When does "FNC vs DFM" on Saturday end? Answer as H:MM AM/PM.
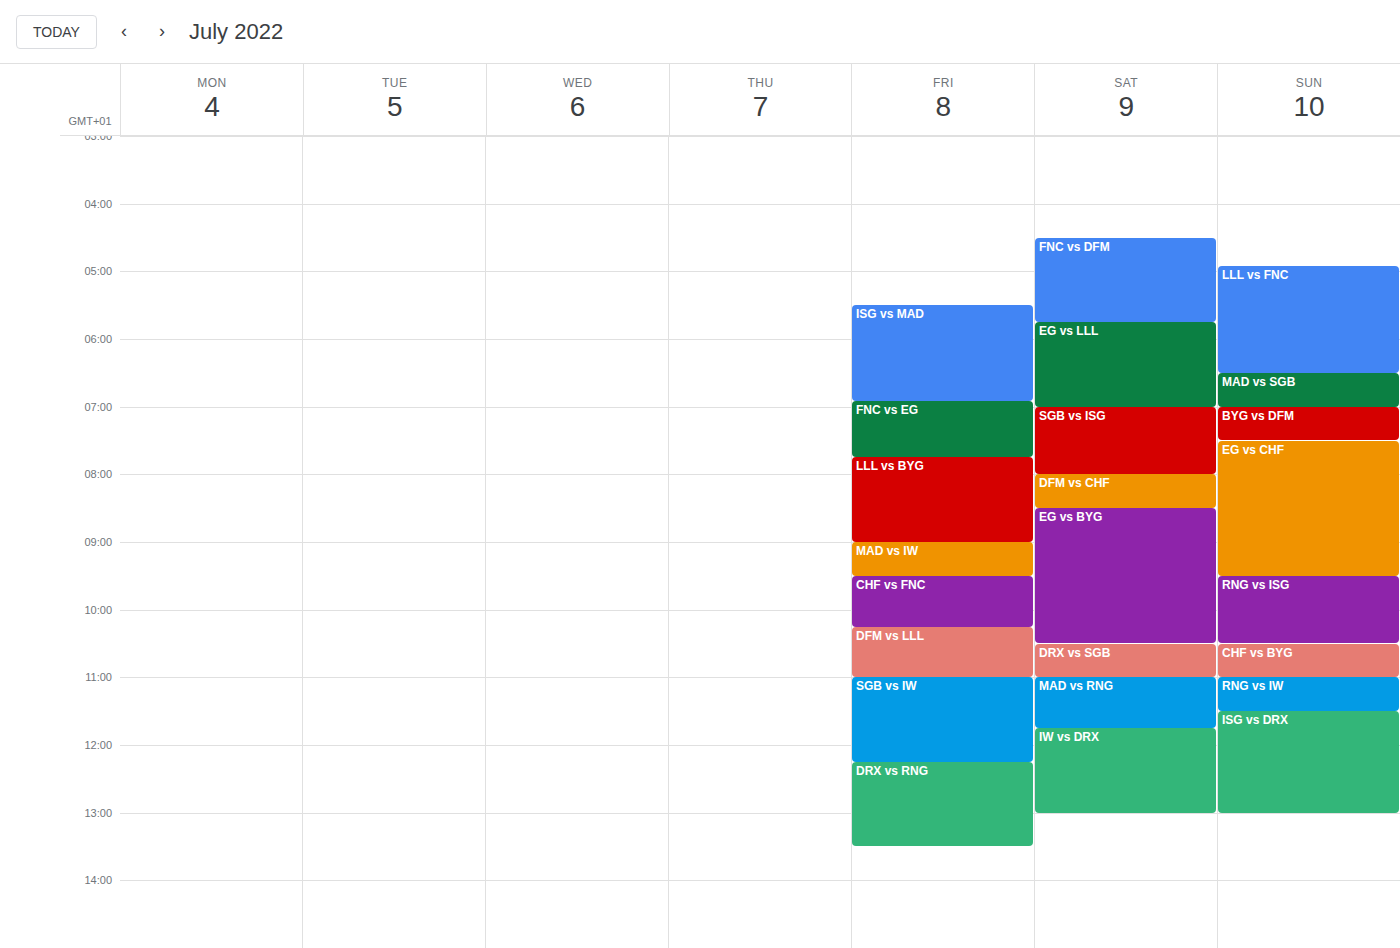
5:45 AM